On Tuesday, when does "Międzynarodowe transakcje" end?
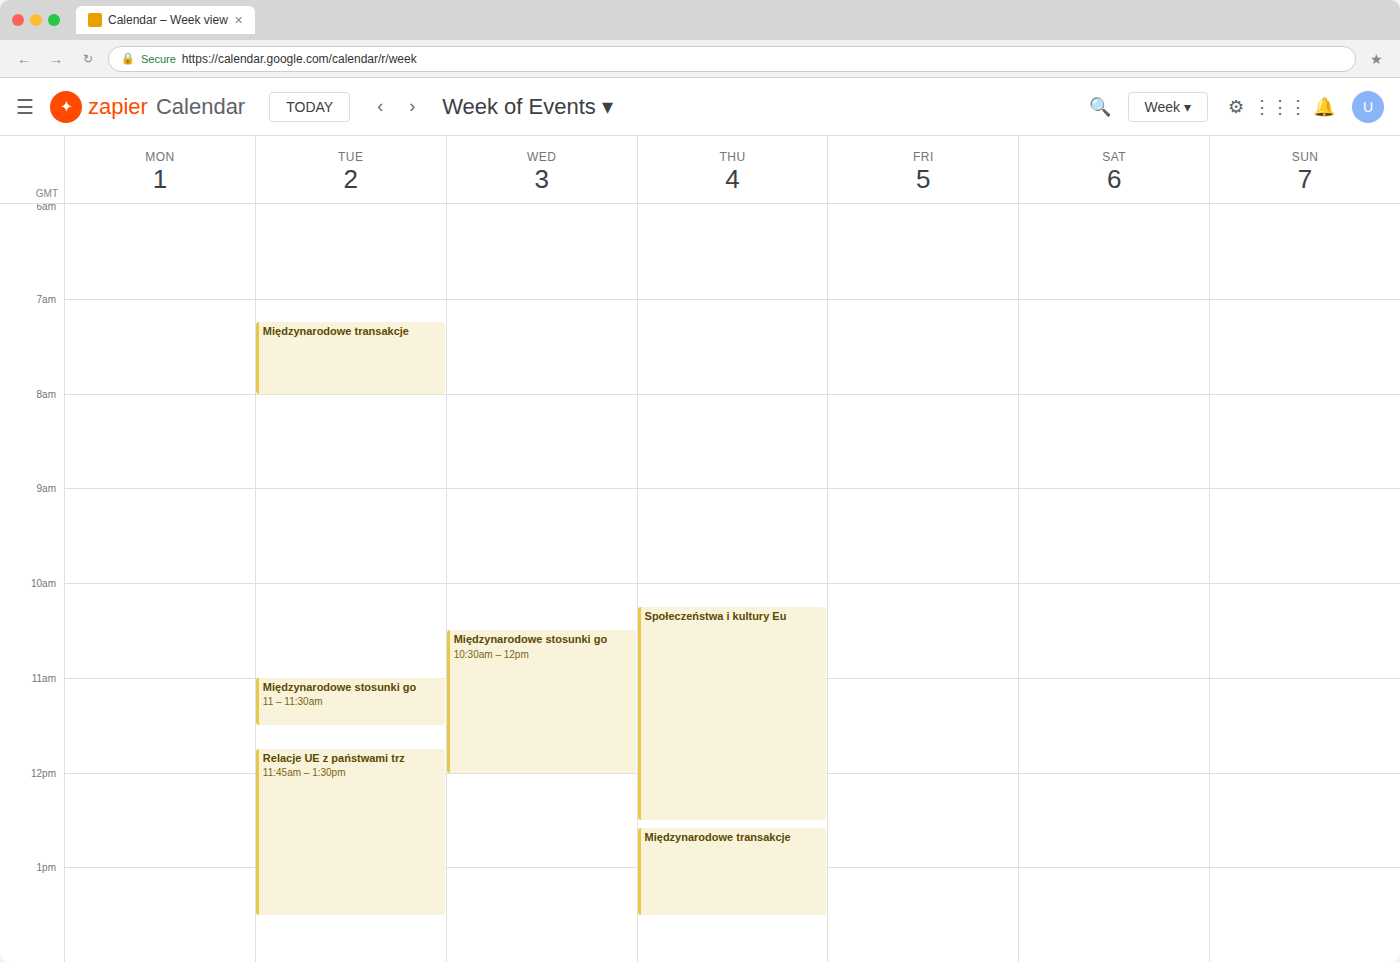
08:00